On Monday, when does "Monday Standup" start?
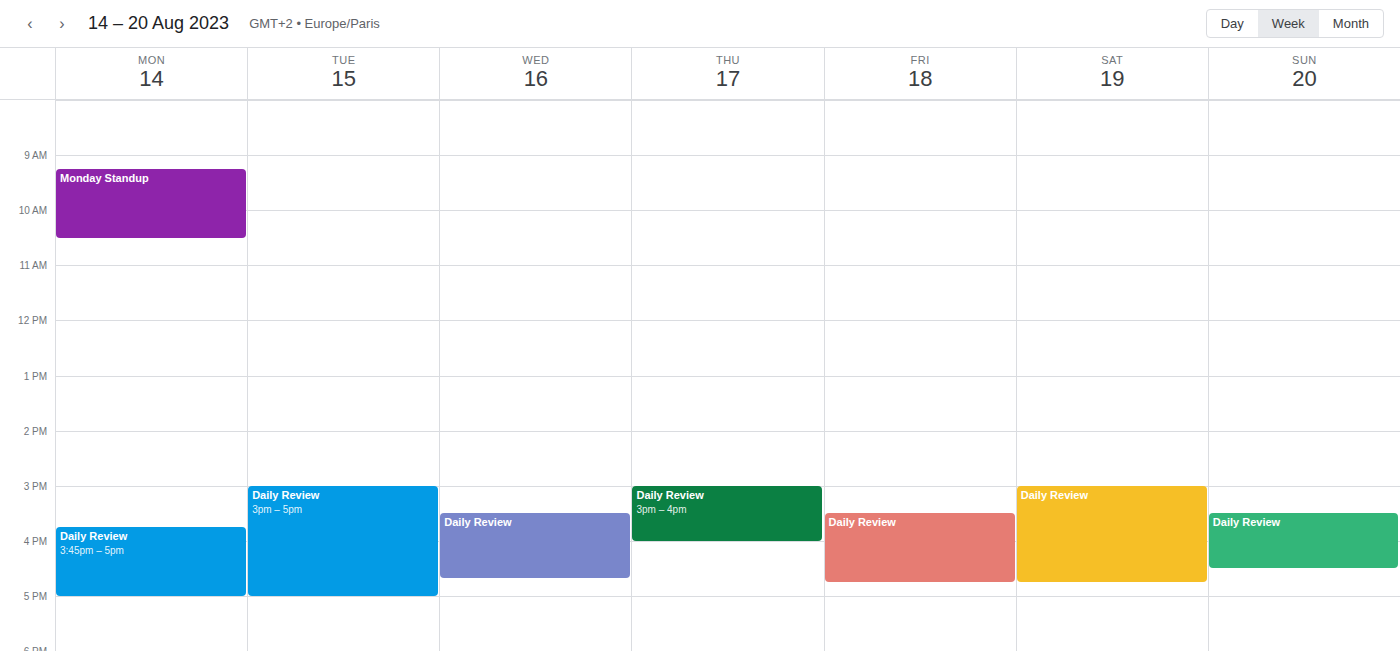
9:15 AM